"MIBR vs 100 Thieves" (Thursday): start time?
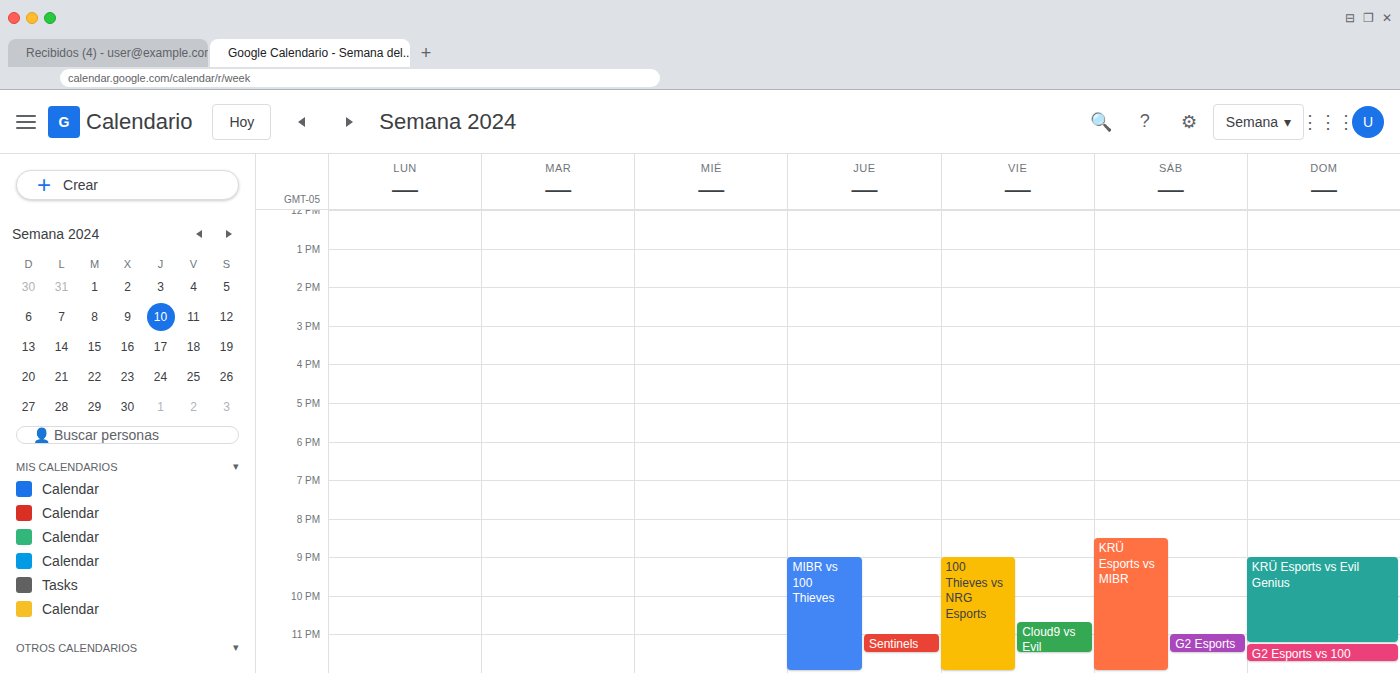
9:00 PM